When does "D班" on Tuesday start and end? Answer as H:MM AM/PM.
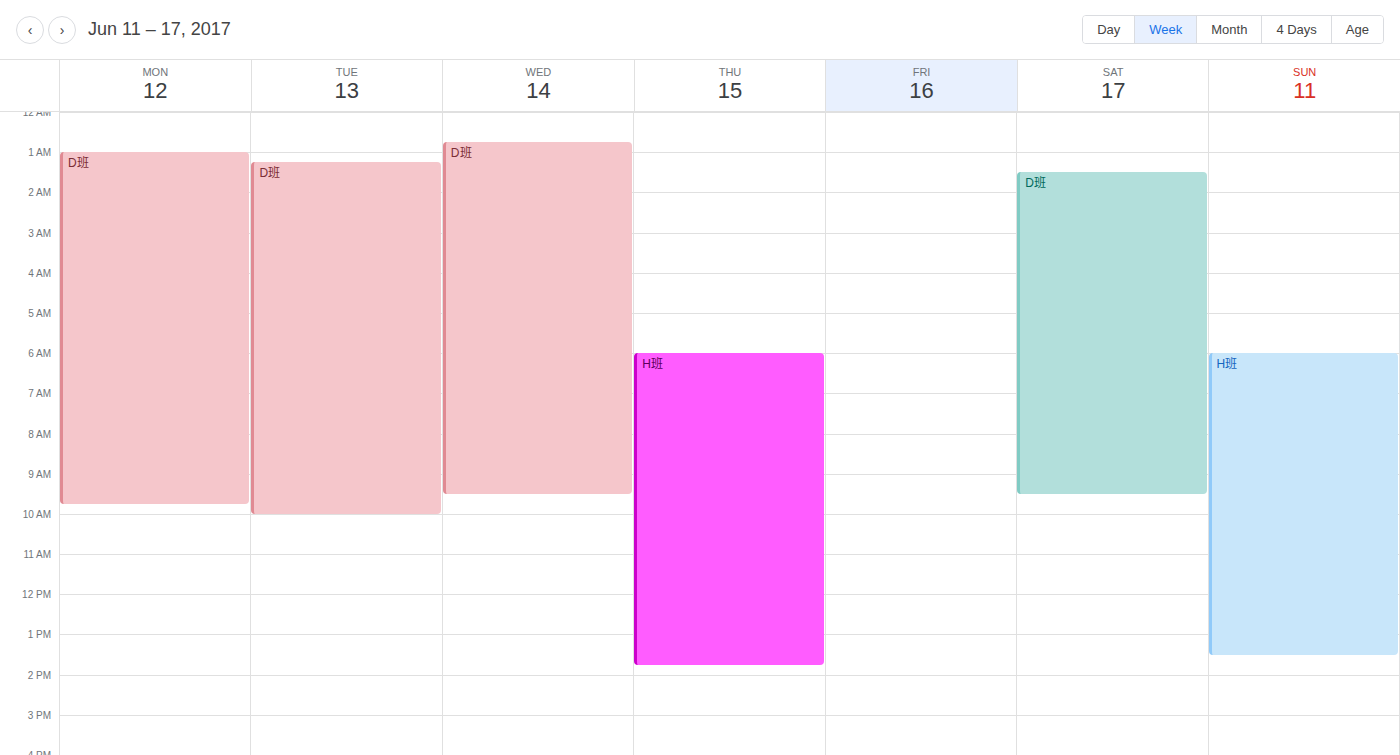
1:15 AM to 10:00 AM